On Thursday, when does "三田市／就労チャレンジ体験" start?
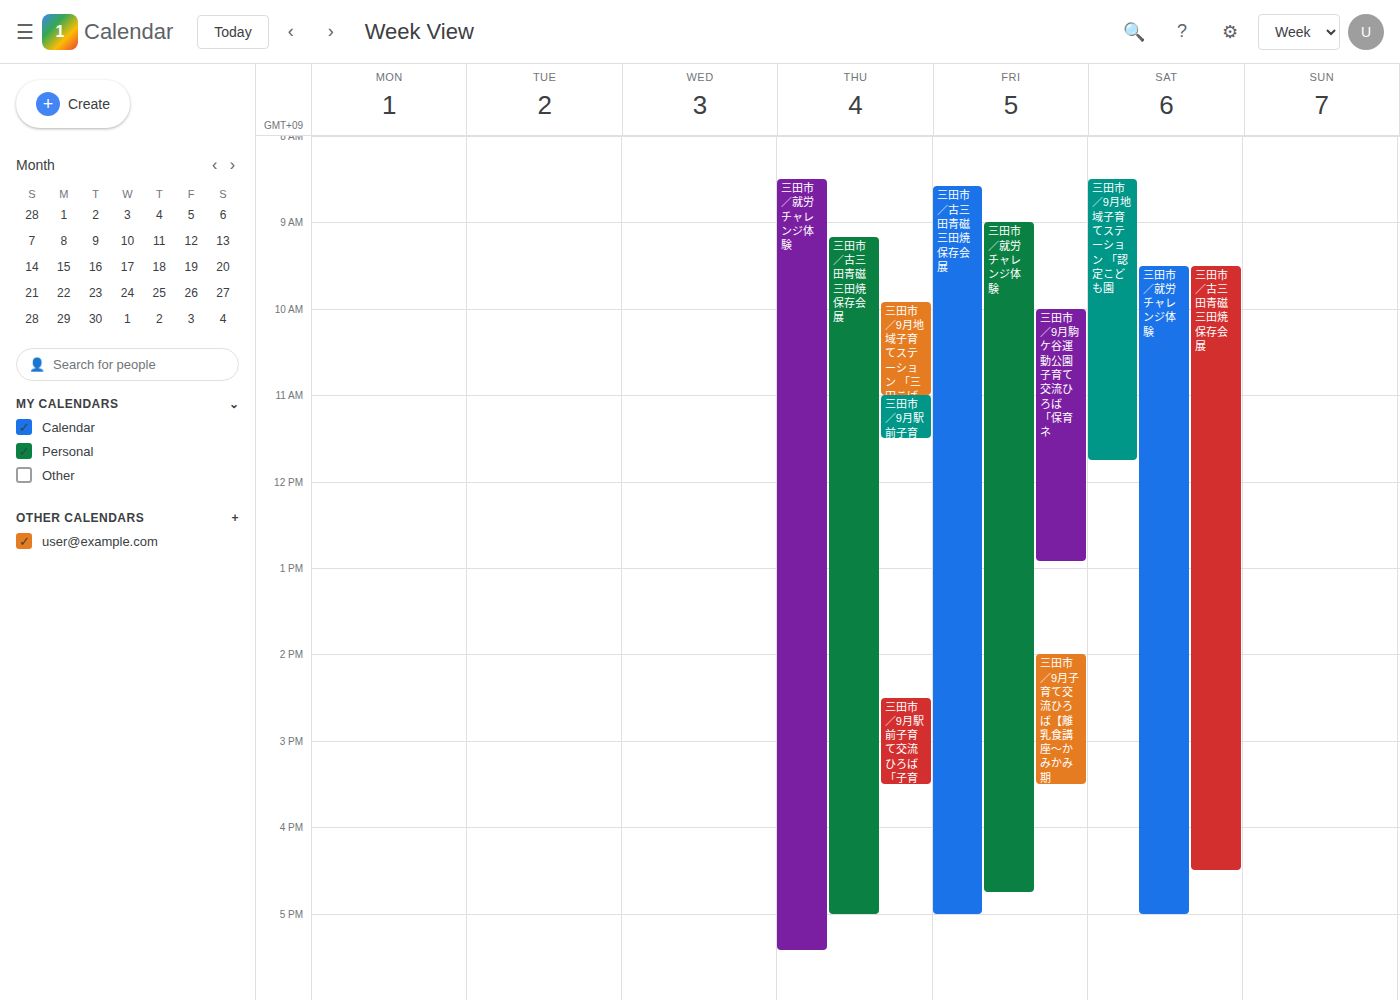
8:30 AM